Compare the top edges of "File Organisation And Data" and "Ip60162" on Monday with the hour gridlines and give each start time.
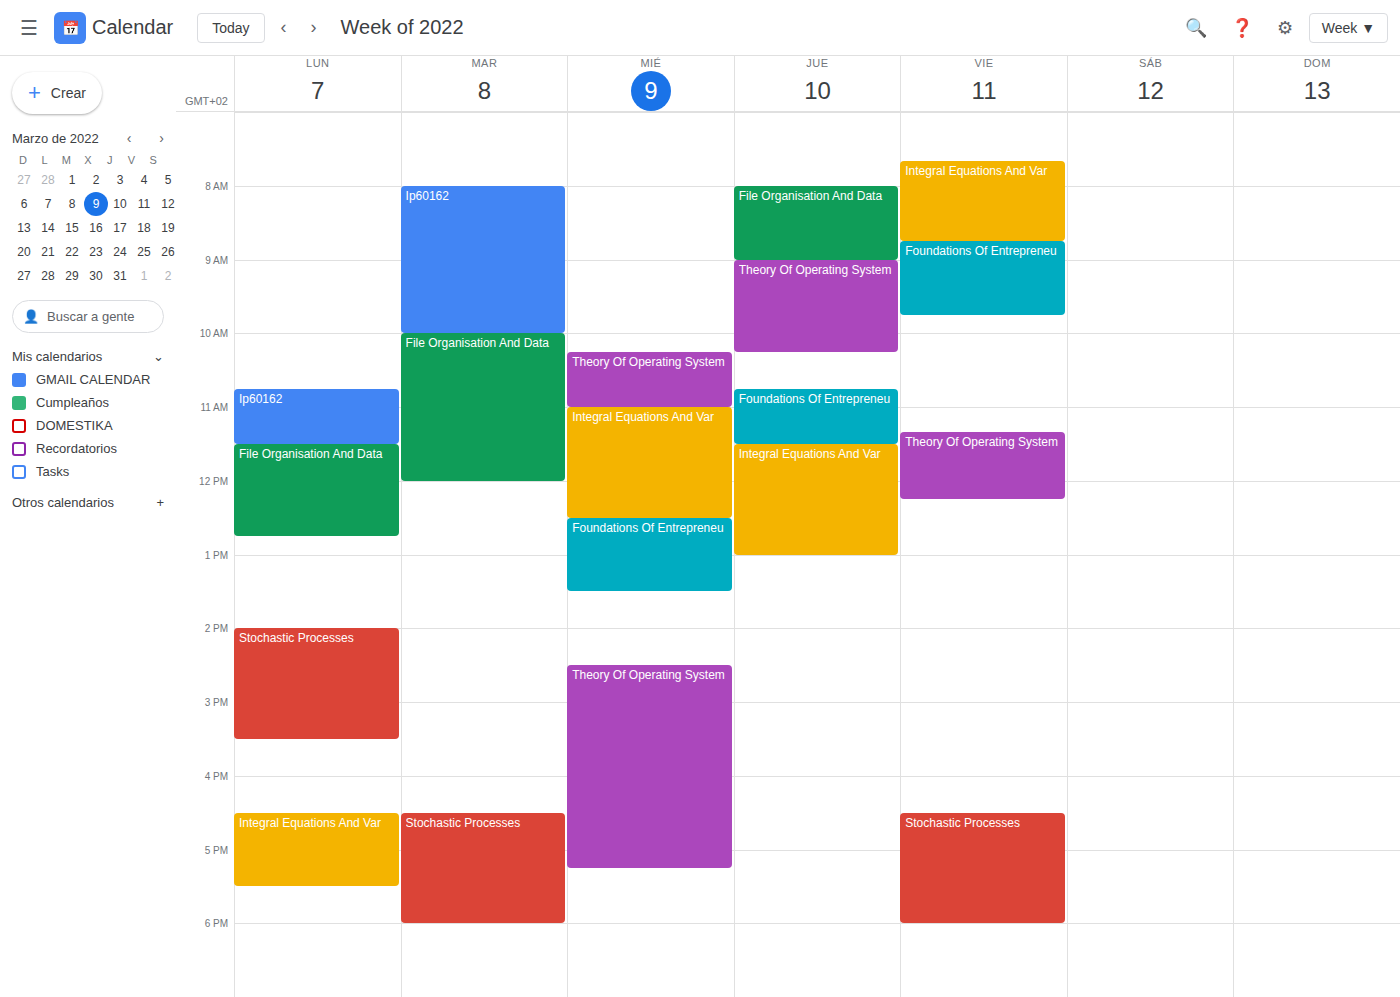
"File Organisation And Data": 11:30 AM, halfway between the 11 AM and 12 PM lines. "Ip60162": 10:45 AM, neither: three quarters of the way from the 10 AM line to the 11 AM line.